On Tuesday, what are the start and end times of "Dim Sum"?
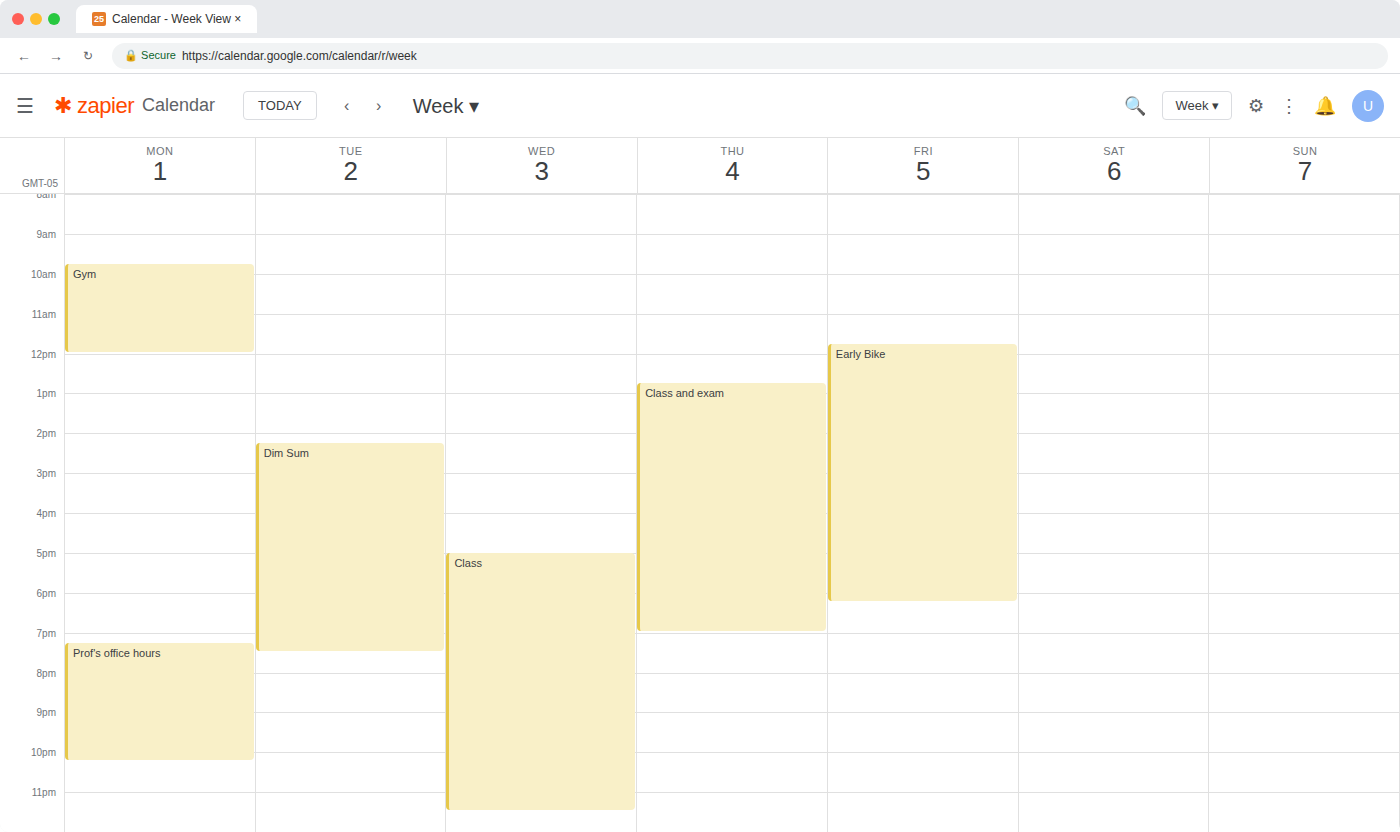
2:15 PM to 7:30 PM